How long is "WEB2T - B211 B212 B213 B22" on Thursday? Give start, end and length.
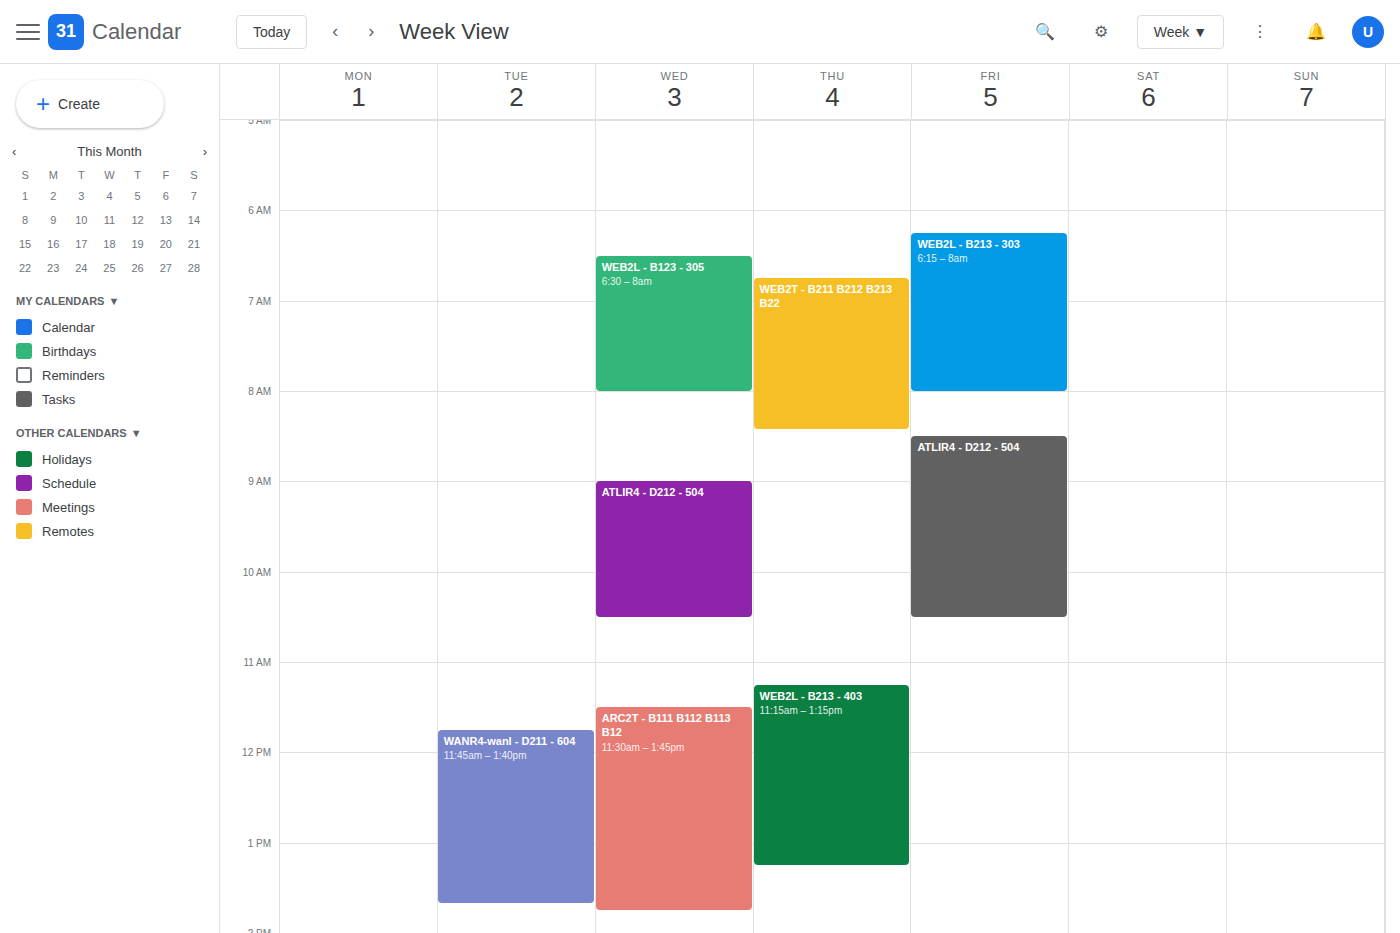
6:45 AM to 8:25 AM, 1 hour 40 minutes